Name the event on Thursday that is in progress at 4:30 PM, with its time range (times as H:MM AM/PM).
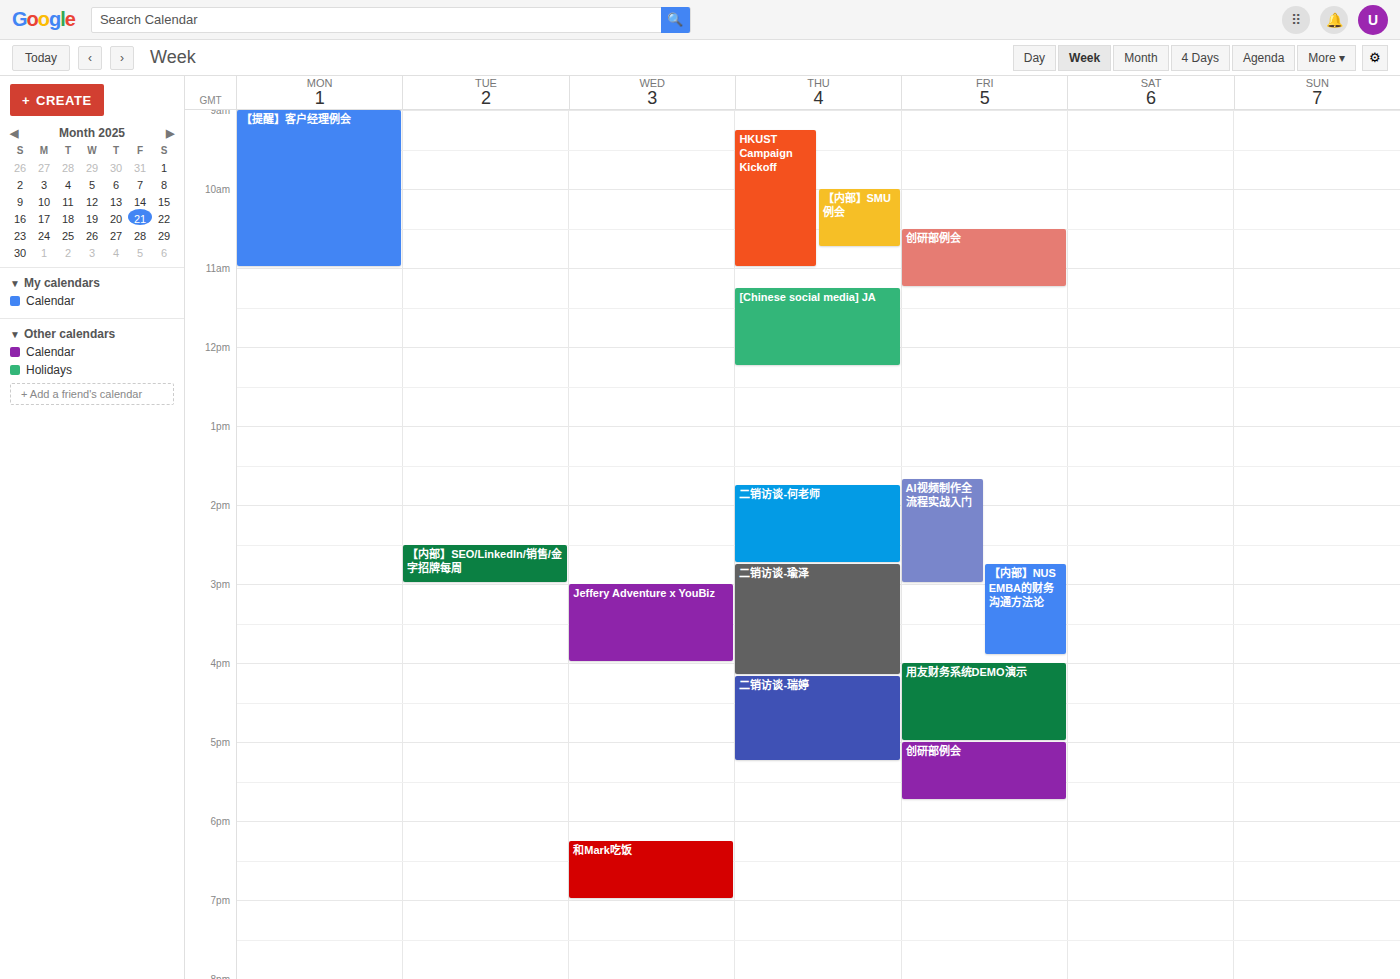
"二销访谈-瑞婷", 4:10 PM to 5:15 PM